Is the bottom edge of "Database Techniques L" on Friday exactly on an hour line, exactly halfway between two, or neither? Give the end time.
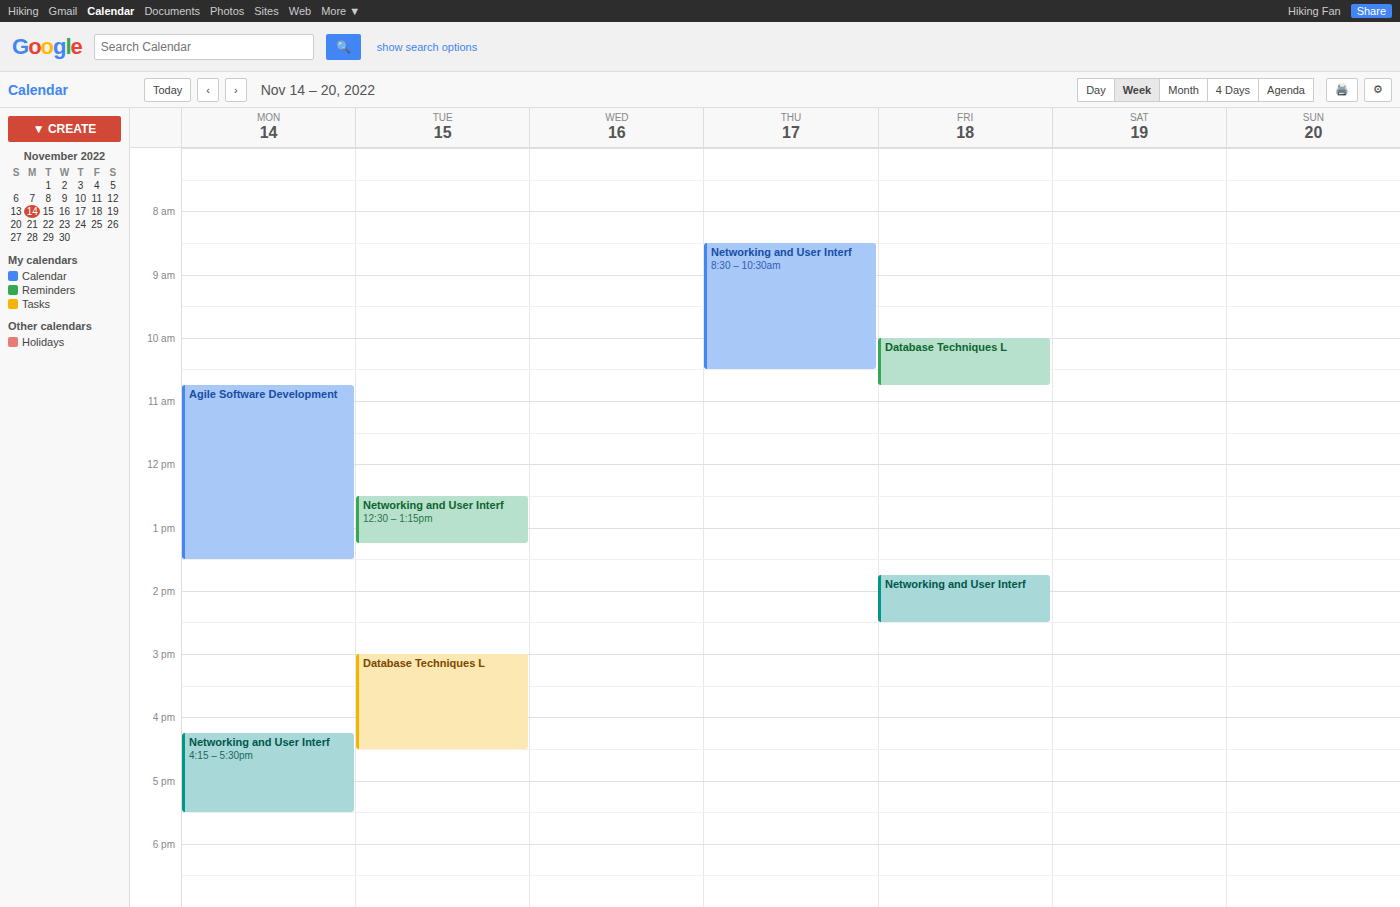
10:45 AM -- neither: three quarters of the way from the 10 AM line to the 11 AM line.